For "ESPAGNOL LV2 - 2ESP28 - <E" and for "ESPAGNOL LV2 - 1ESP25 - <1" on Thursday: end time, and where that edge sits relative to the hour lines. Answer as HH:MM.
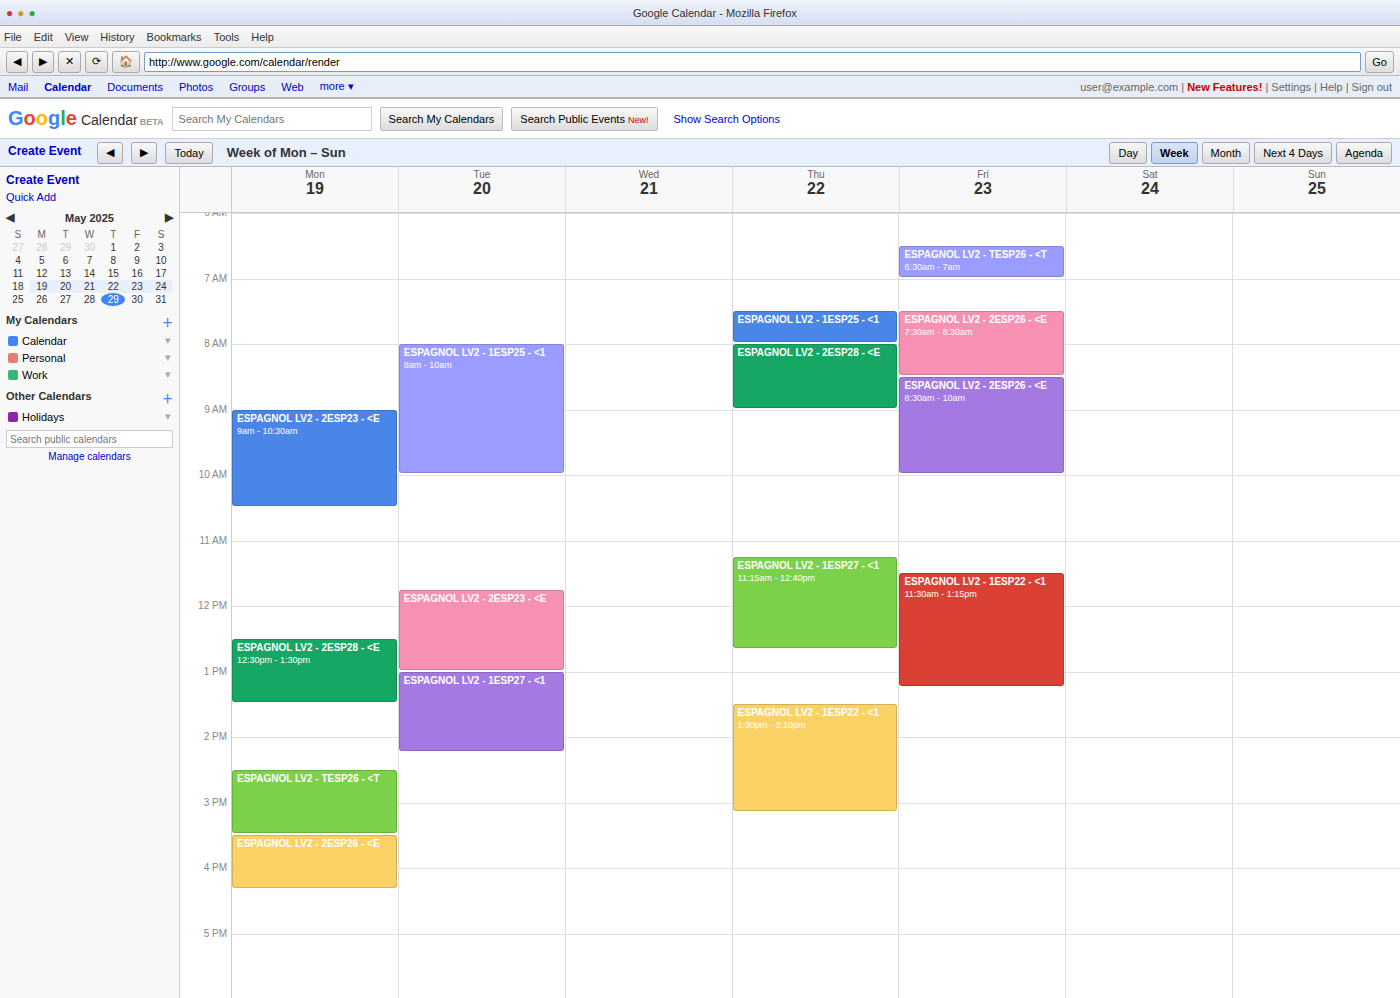
"ESPAGNOL LV2 - 2ESP28 - <E": 09:00, exactly on the 09:00 line. "ESPAGNOL LV2 - 1ESP25 - <1": 08:00, exactly on the 08:00 line.